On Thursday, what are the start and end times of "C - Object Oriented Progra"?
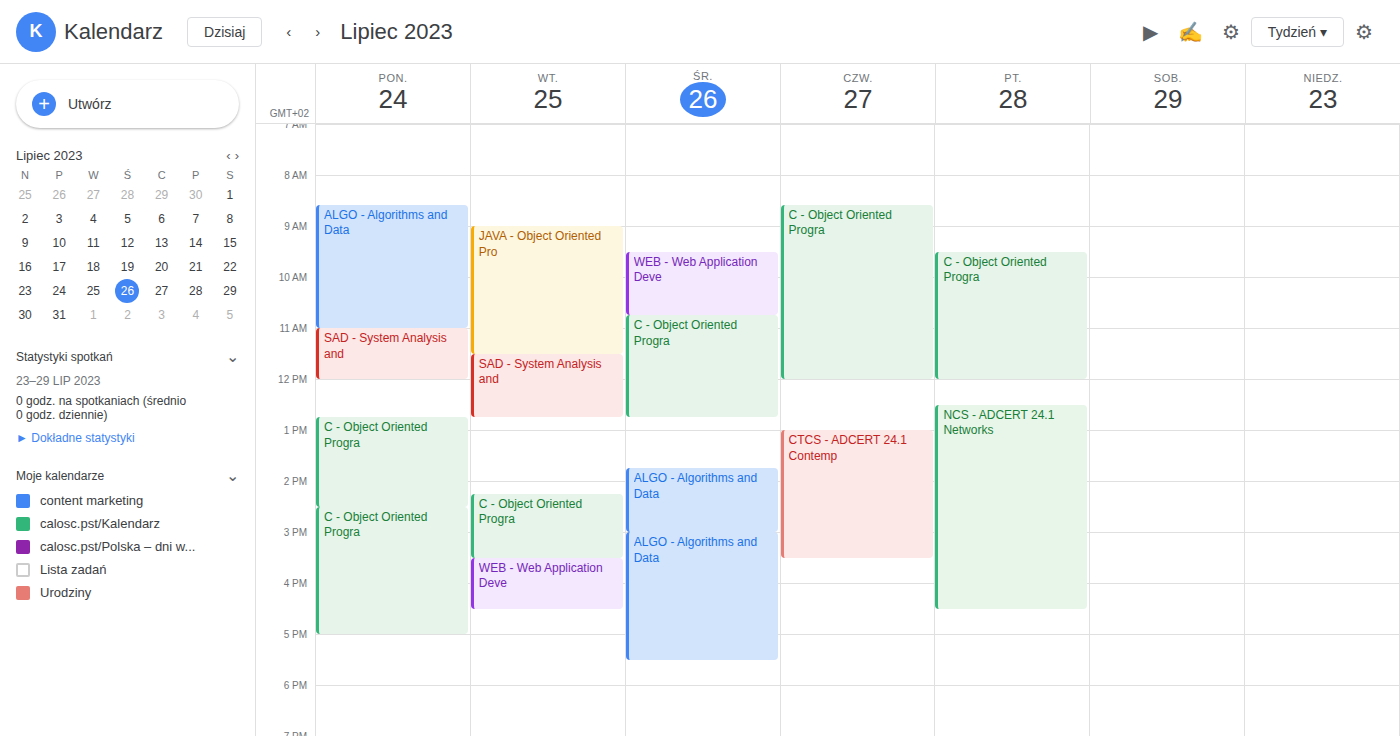
8:35 AM to 12:00 PM